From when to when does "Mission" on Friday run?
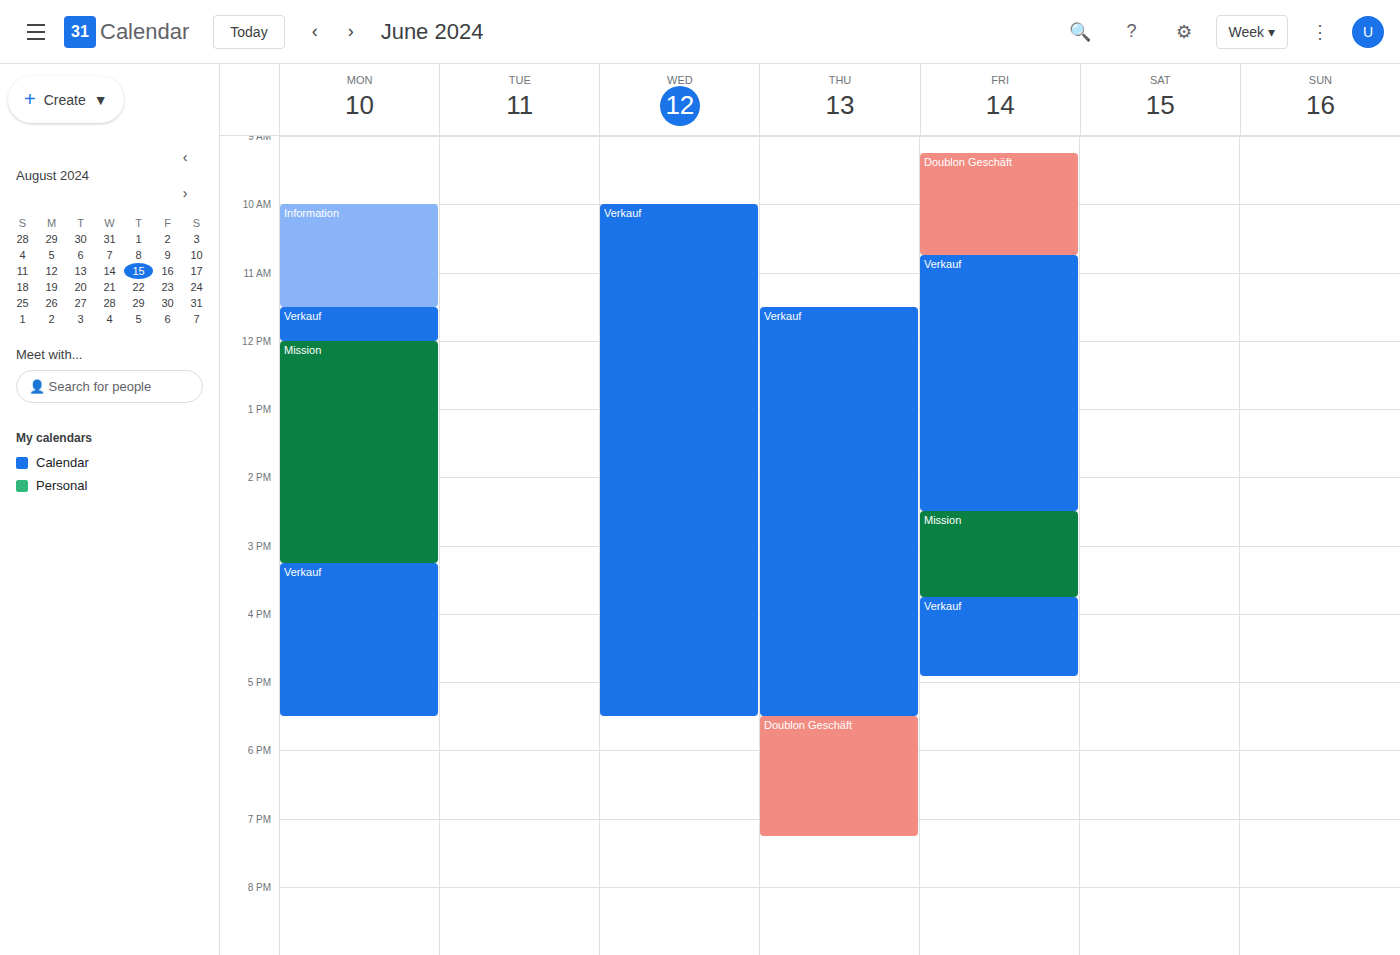
2:30 PM to 3:45 PM